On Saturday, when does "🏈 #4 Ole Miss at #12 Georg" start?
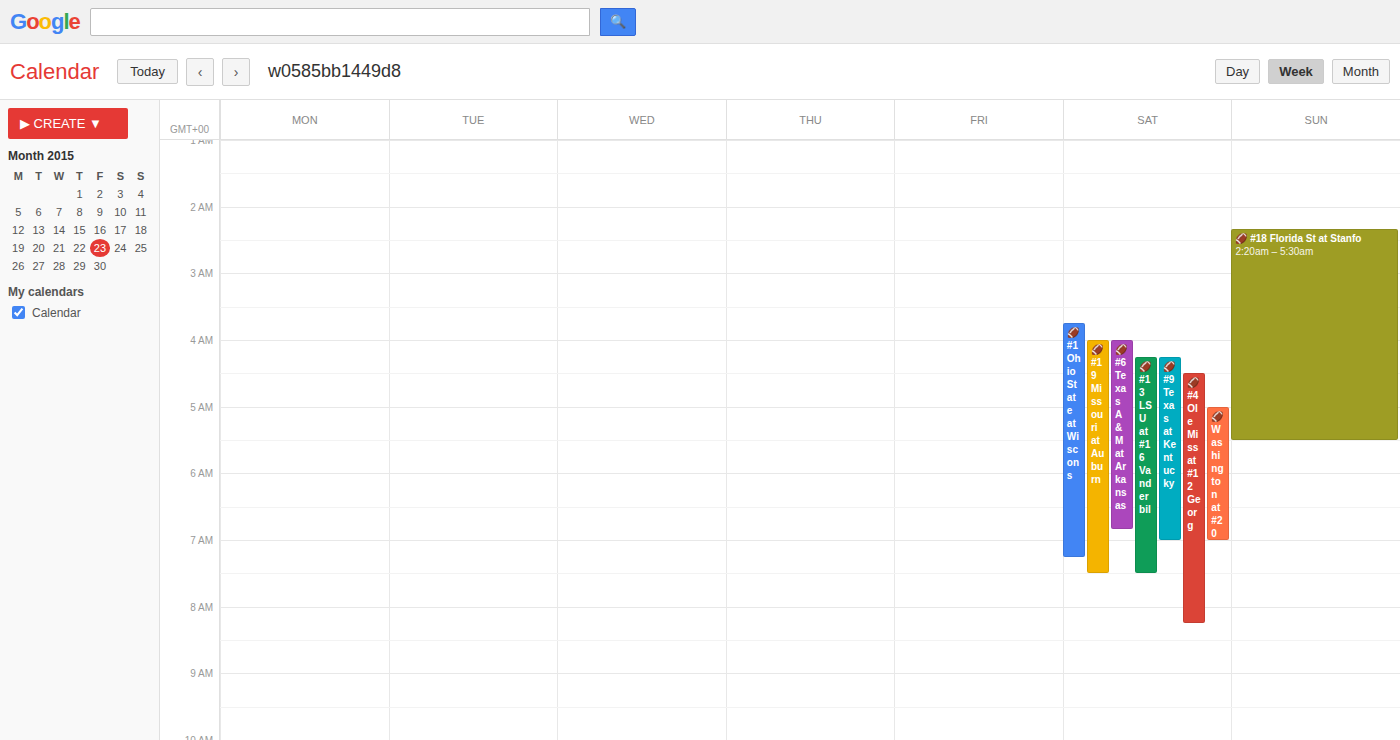
4:30 AM